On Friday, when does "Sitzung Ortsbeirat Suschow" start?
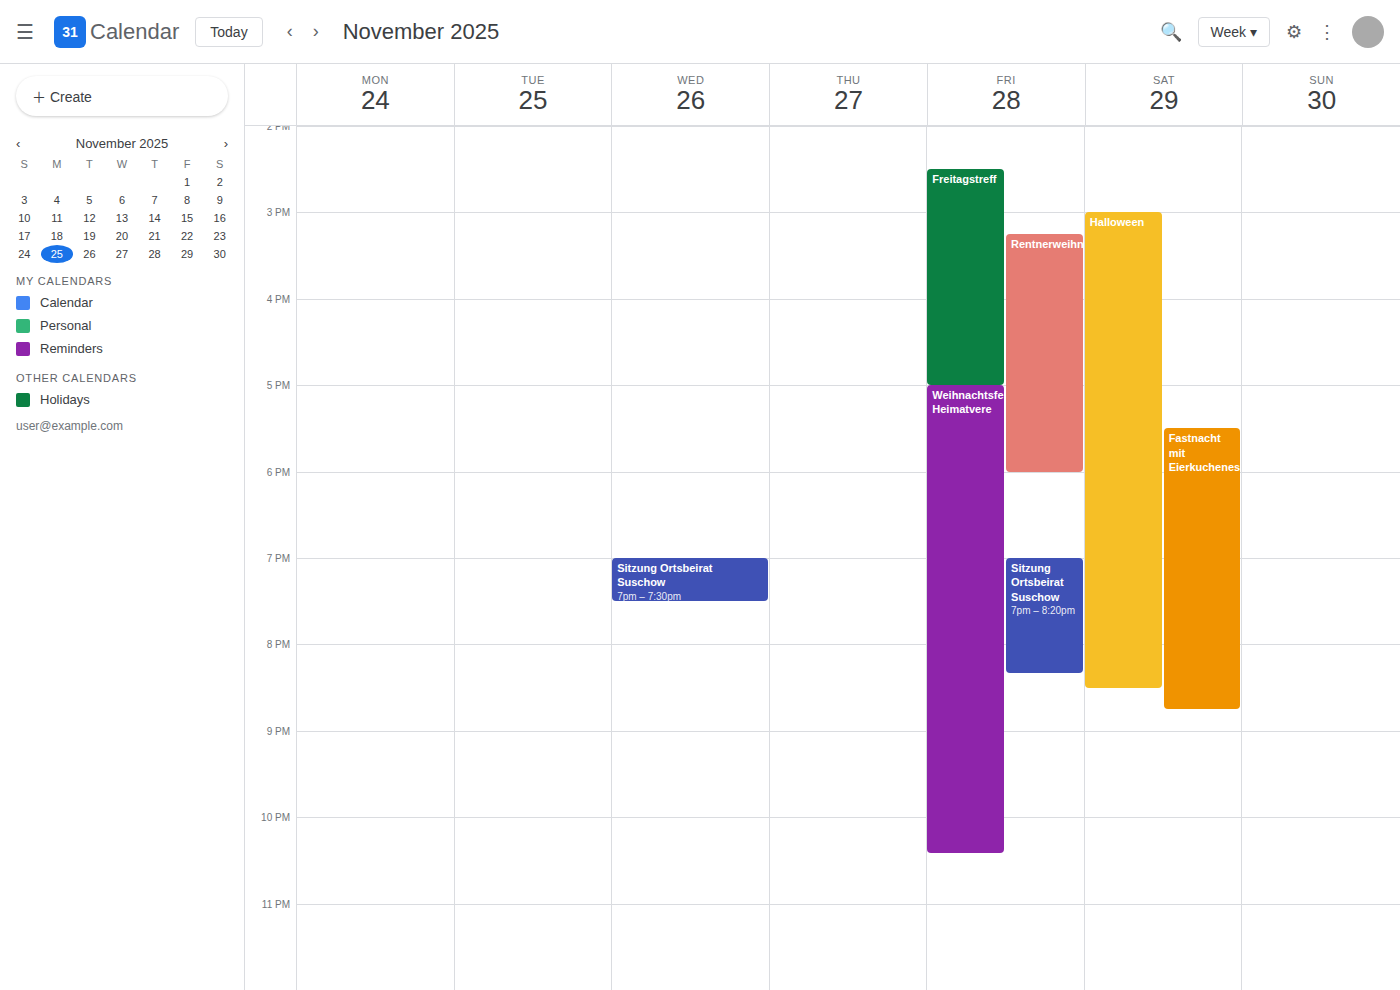
7:00 PM